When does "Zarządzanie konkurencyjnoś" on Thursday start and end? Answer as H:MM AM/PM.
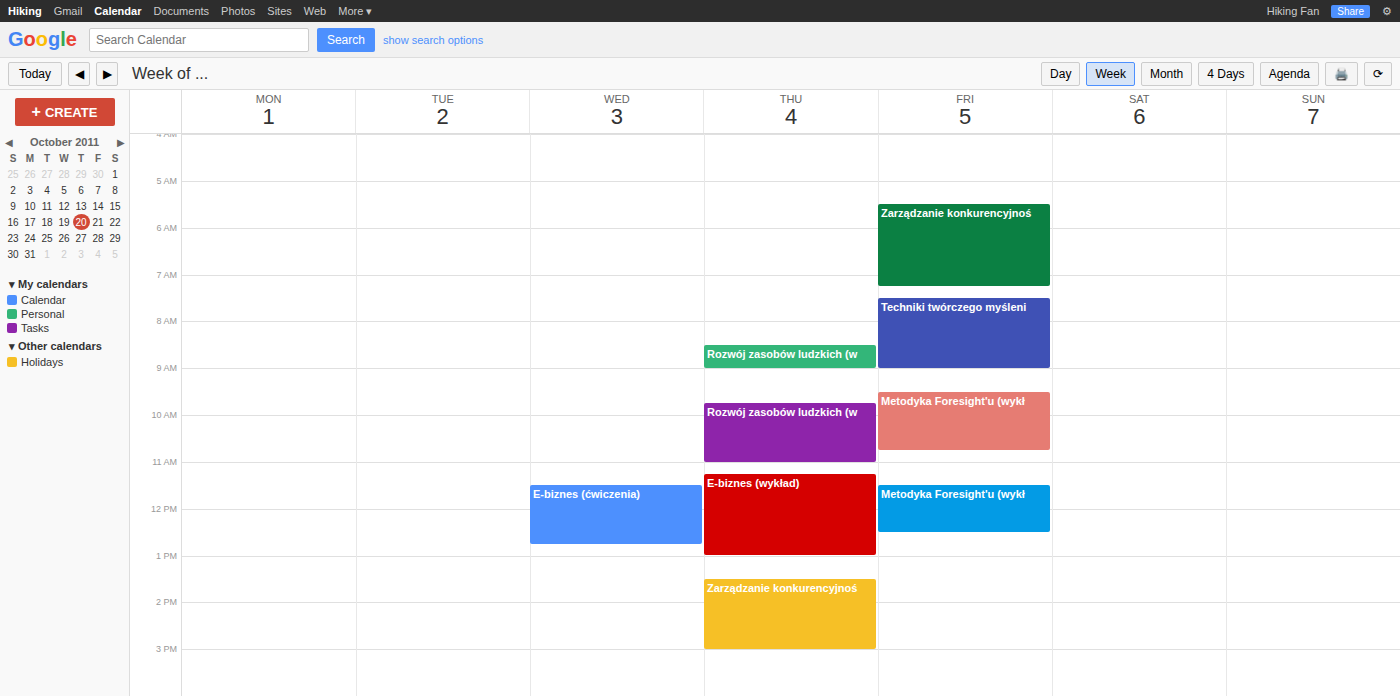
1:30 PM to 3:00 PM